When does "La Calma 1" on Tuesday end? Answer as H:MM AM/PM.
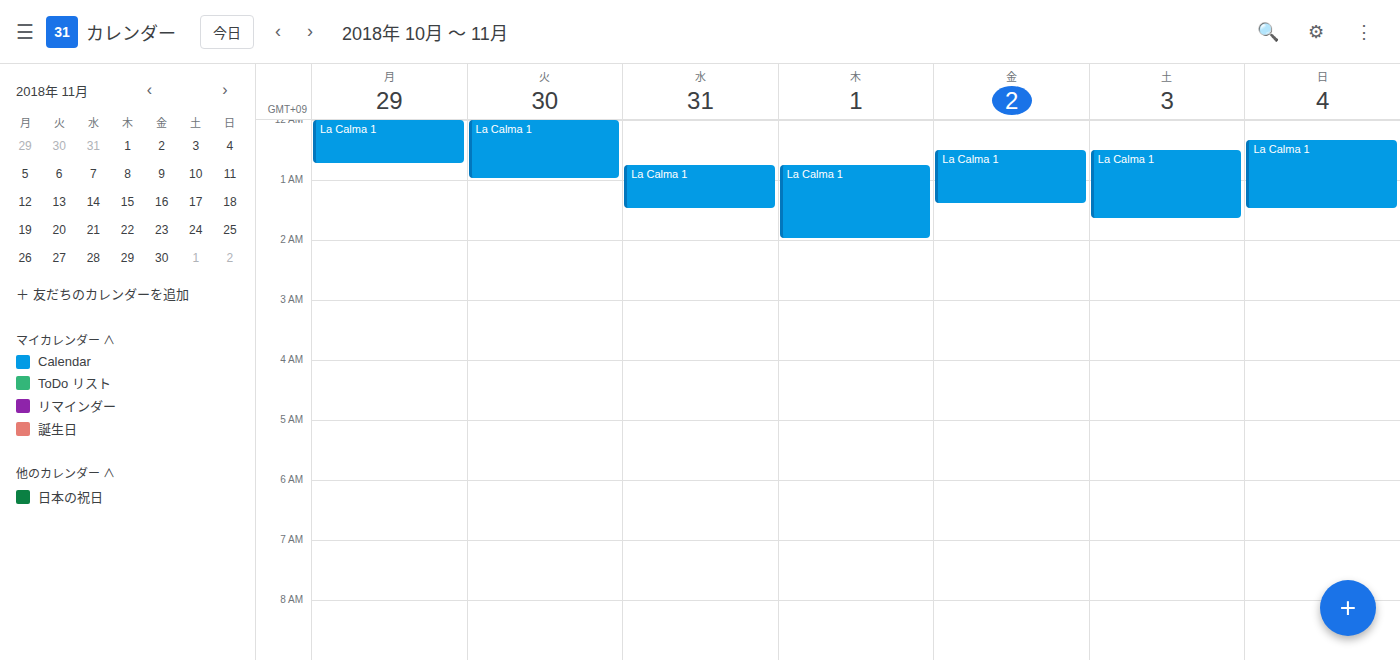
1:00 AM